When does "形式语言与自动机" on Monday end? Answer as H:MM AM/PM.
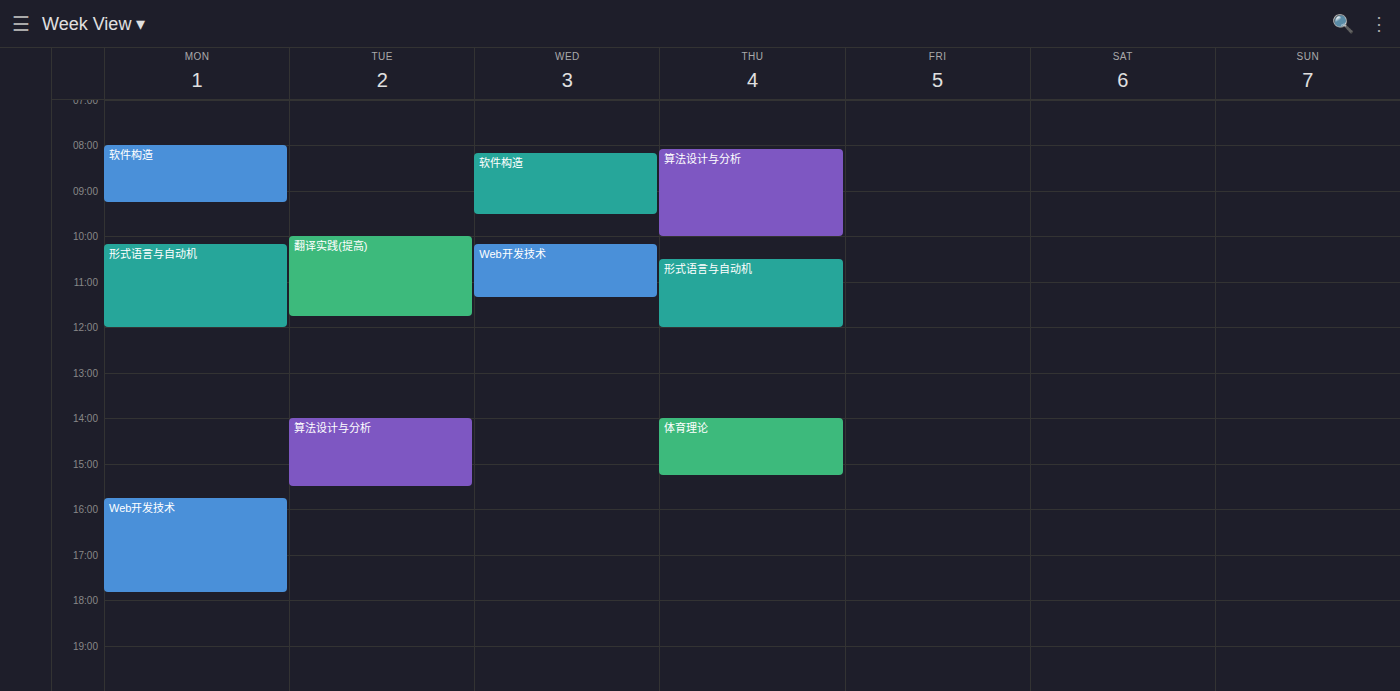
12:00 PM